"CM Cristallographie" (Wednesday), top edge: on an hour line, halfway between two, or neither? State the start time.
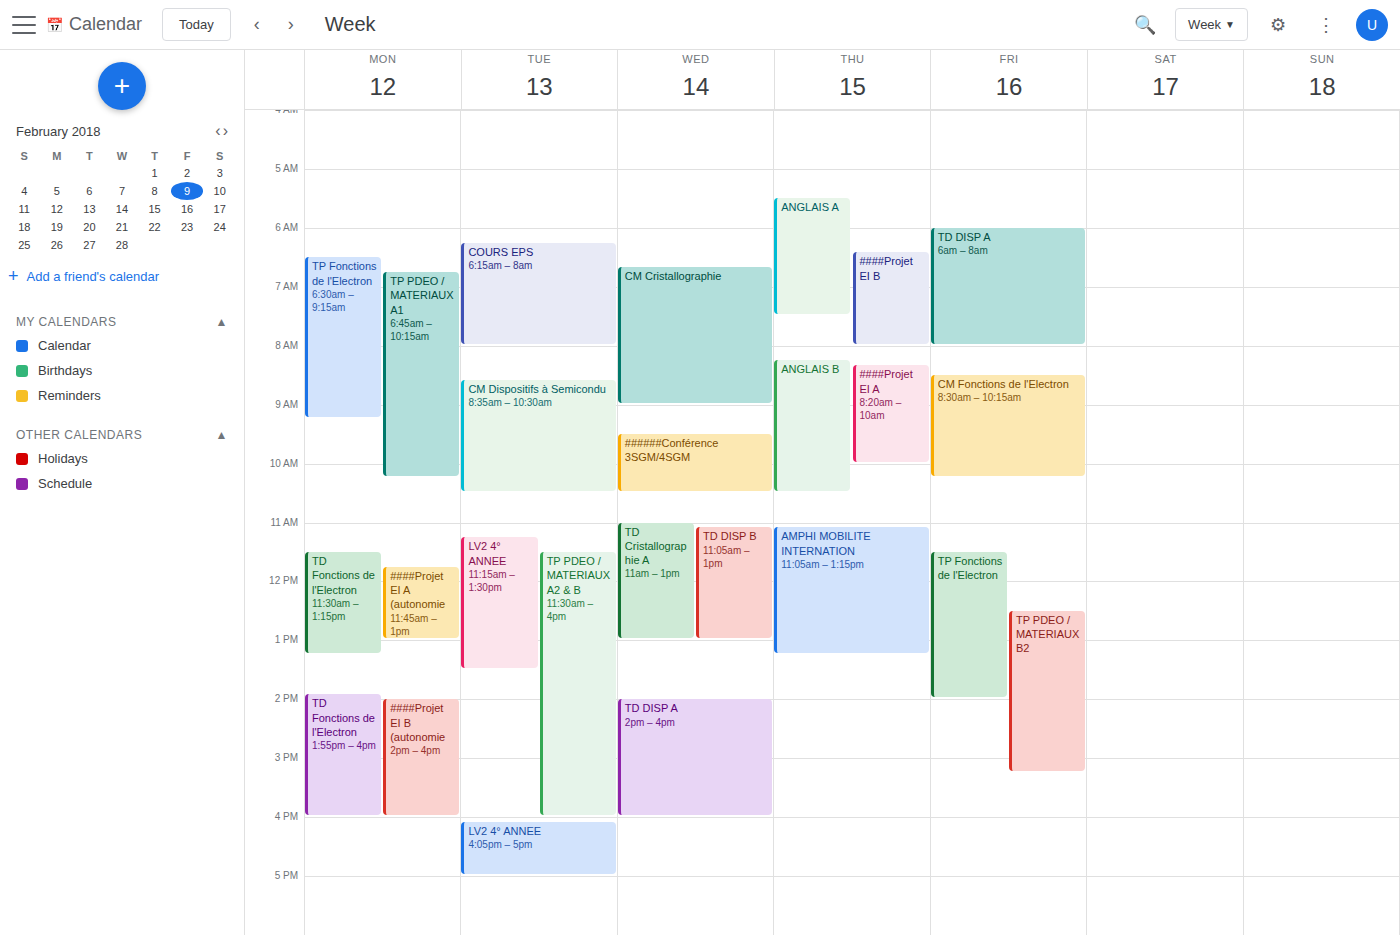
6:40 AM -- neither: 40 minutes below the 6 AM line and 20 minutes above the 7 AM line.